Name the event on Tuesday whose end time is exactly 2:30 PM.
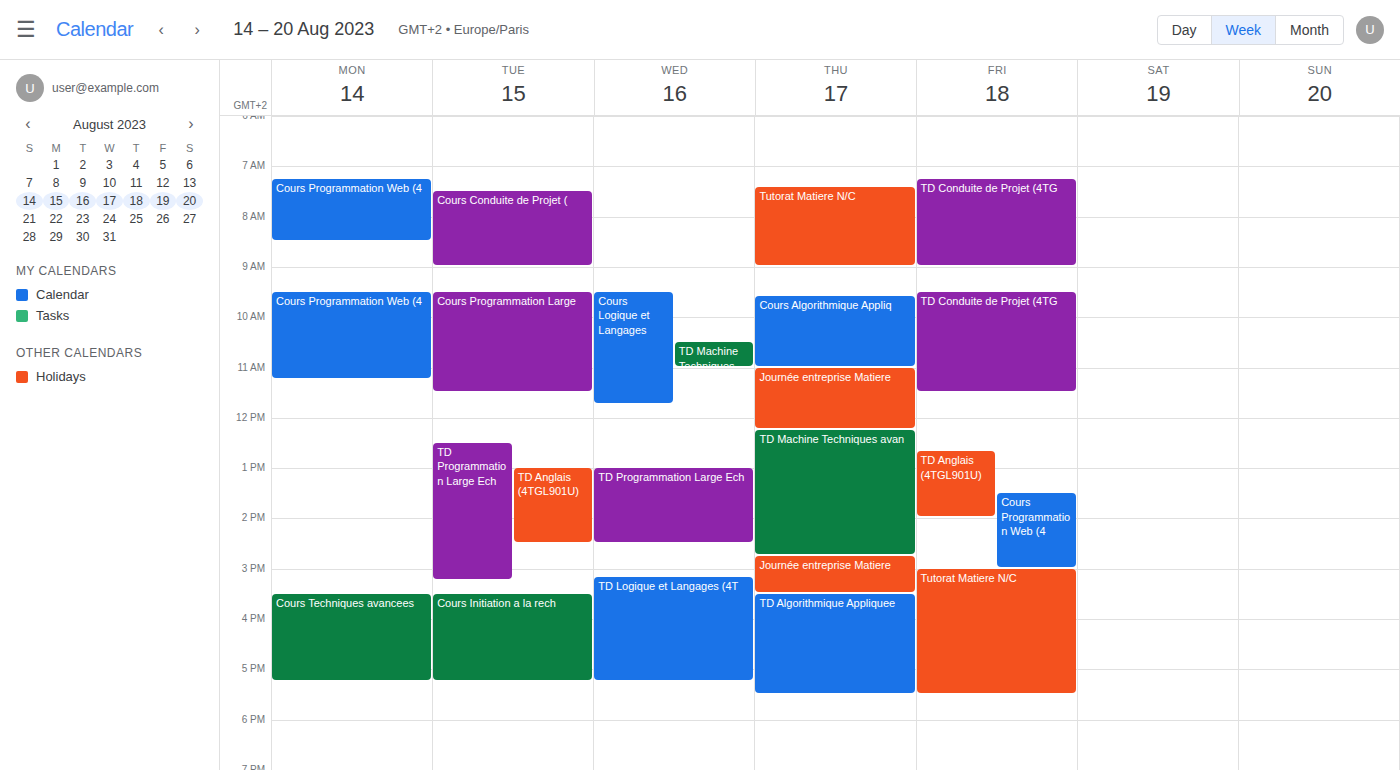
"TD Anglais (4TGL901U)"